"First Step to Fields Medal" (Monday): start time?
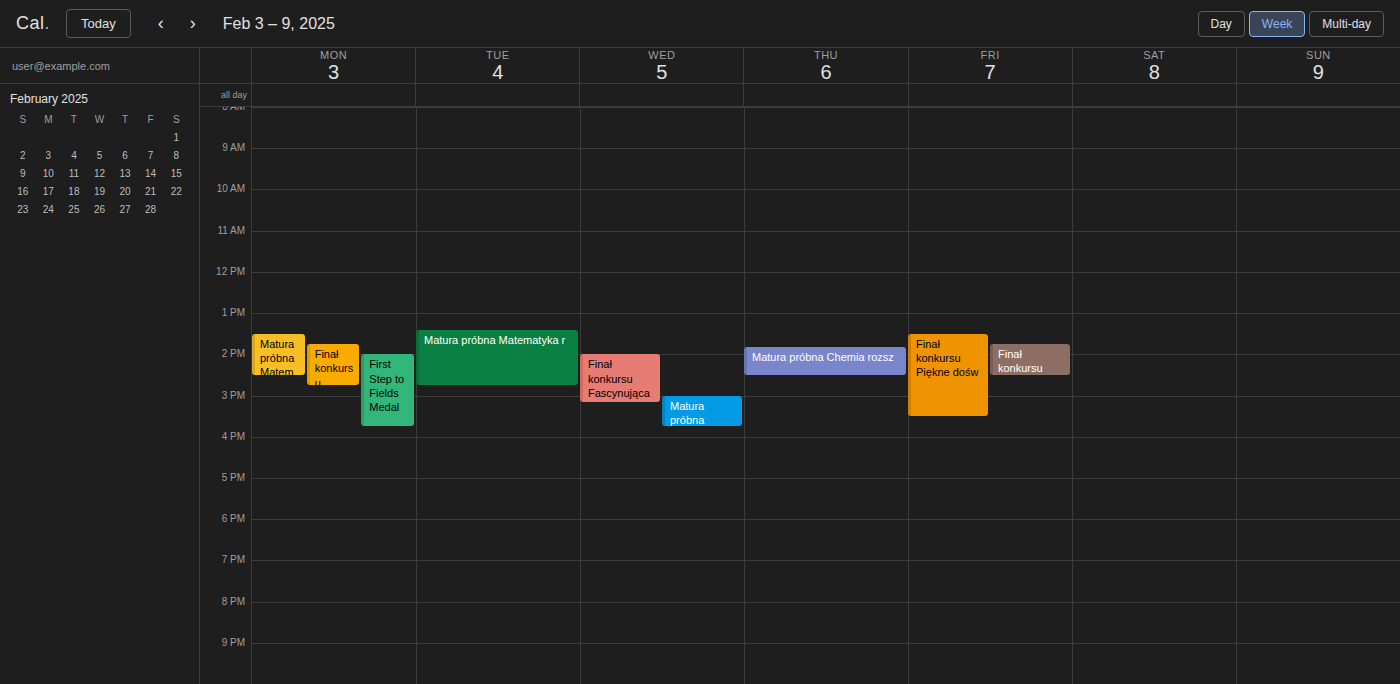
2:00 PM